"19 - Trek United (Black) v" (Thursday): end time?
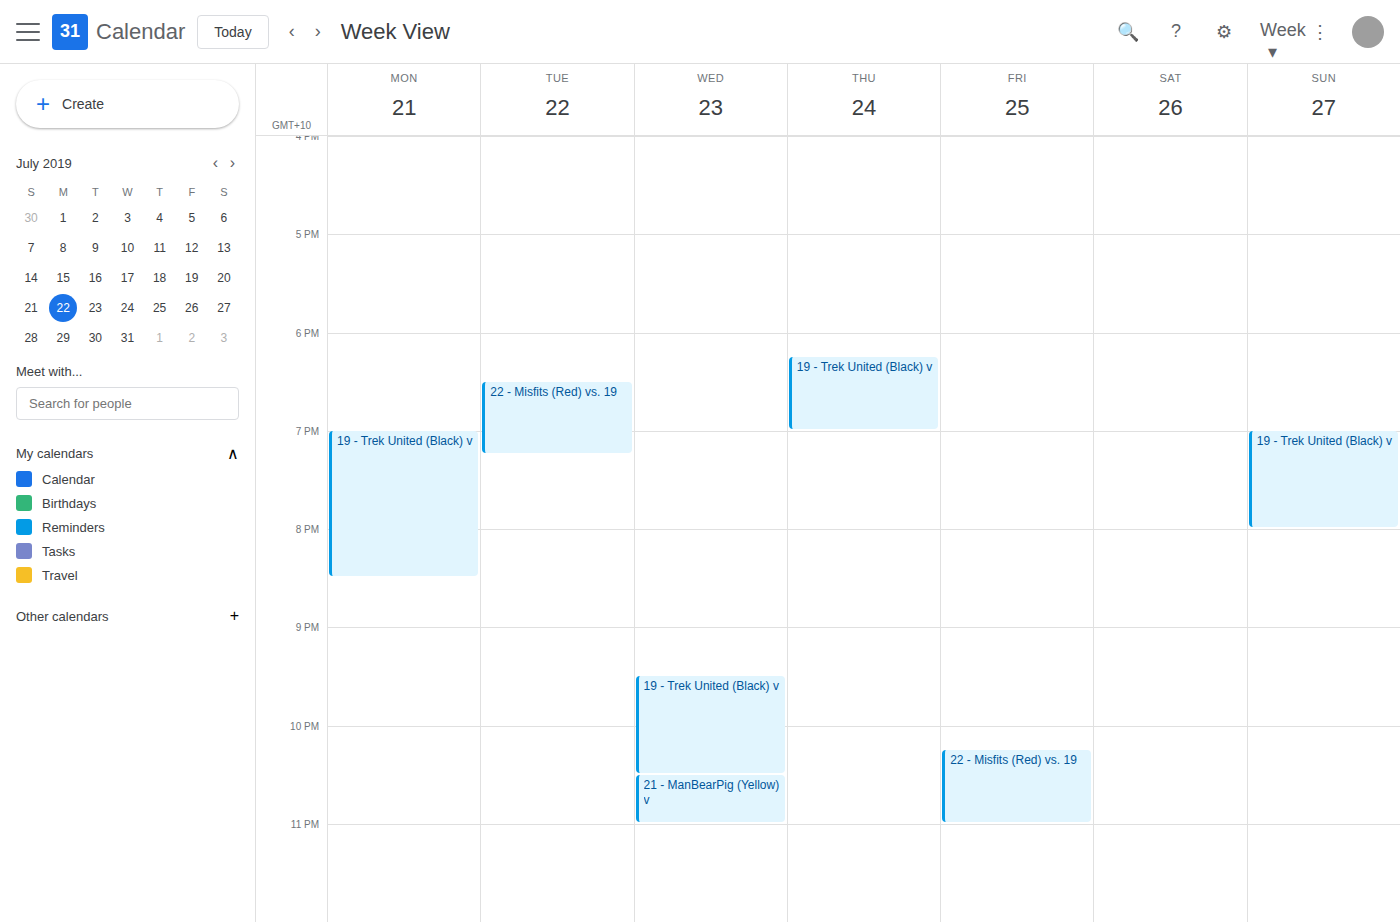
7:00 PM